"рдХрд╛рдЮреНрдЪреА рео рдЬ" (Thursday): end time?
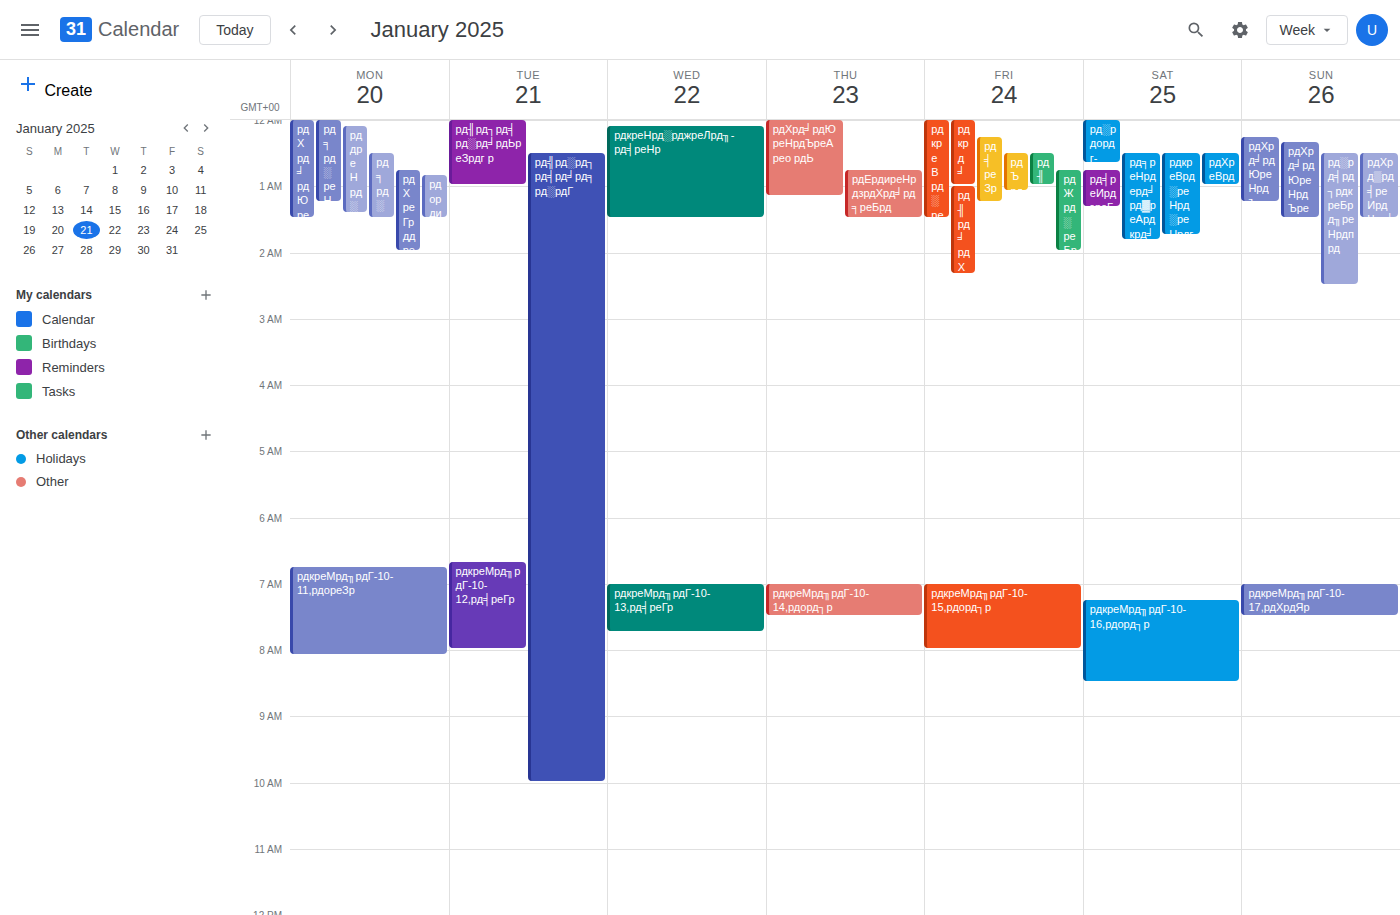
1:10 AM